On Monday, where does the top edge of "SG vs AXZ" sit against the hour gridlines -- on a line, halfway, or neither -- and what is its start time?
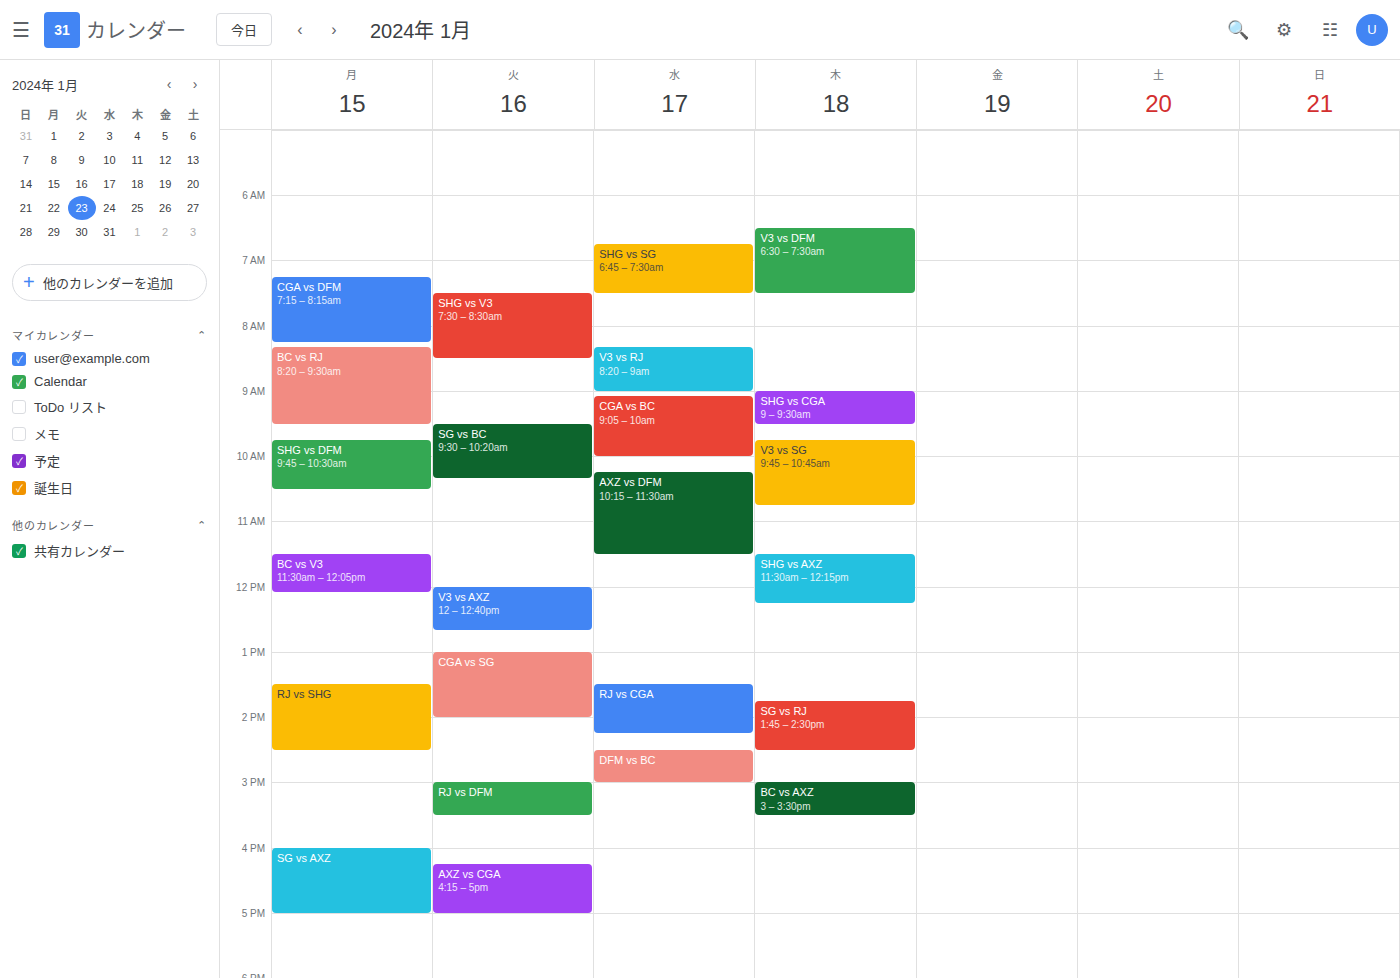
4:00 PM -- exactly on the 4 PM line.